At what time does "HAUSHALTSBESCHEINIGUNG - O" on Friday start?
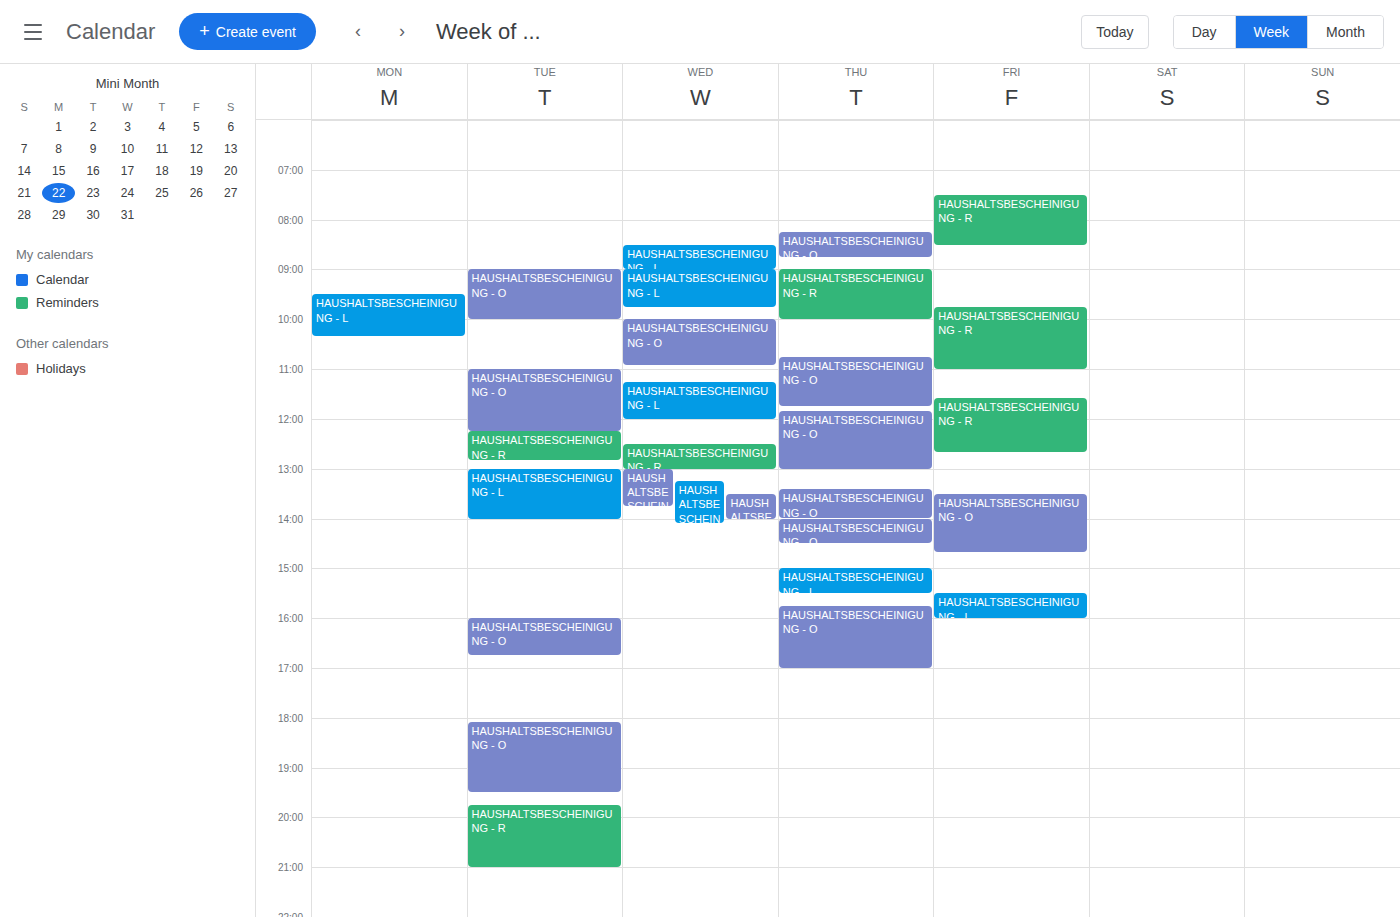
1:30 PM